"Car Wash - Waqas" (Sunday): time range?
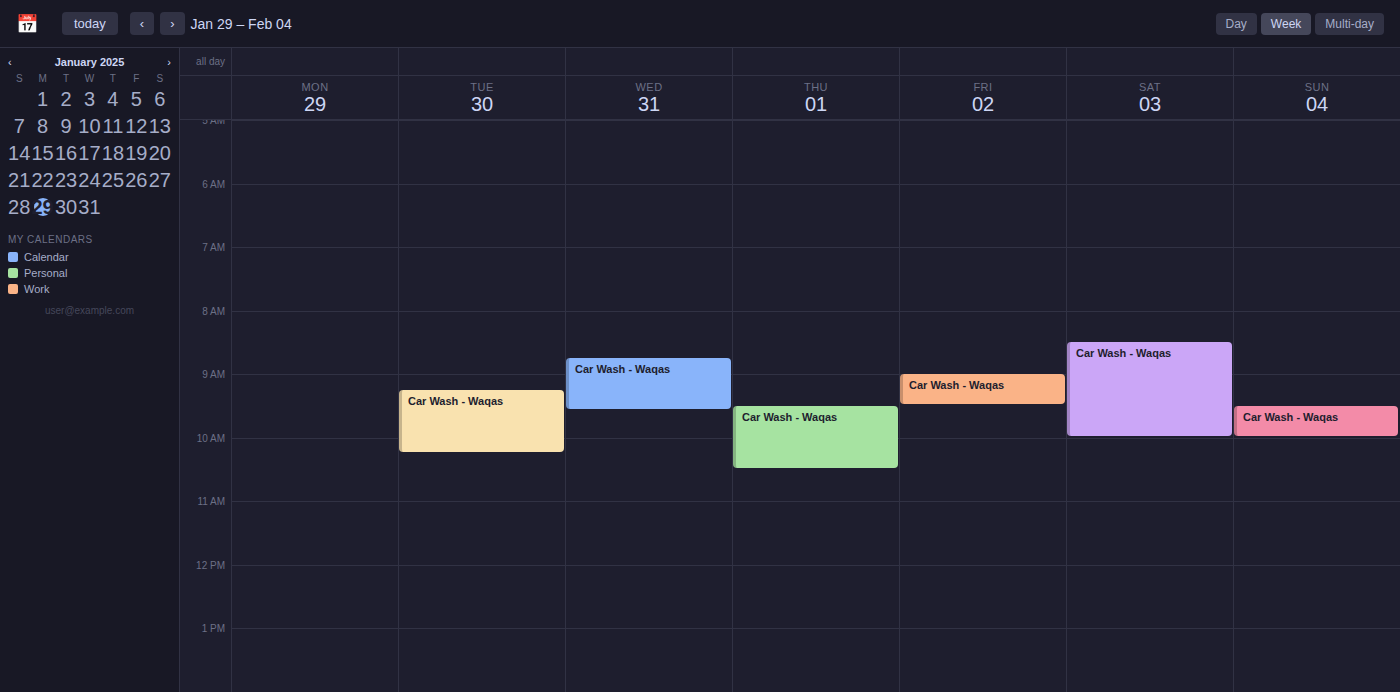
9:30 AM to 10:00 AM